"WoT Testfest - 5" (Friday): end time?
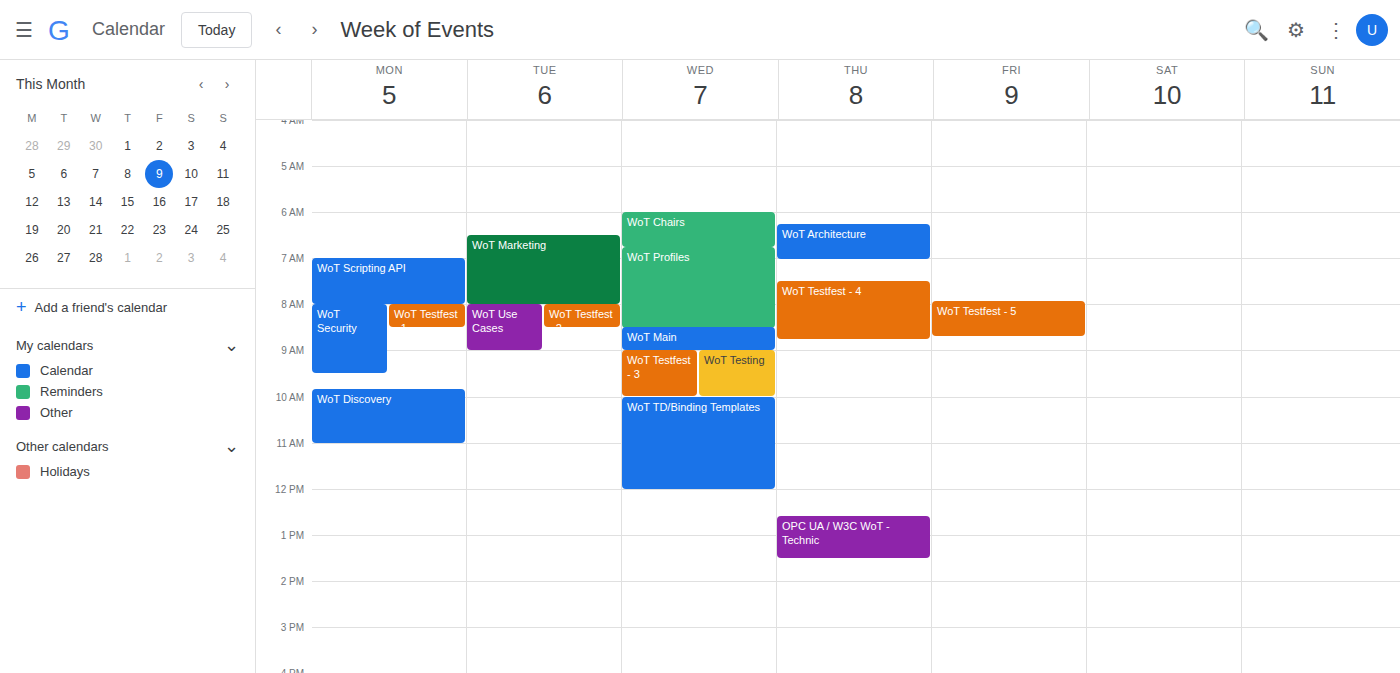
8:40 AM